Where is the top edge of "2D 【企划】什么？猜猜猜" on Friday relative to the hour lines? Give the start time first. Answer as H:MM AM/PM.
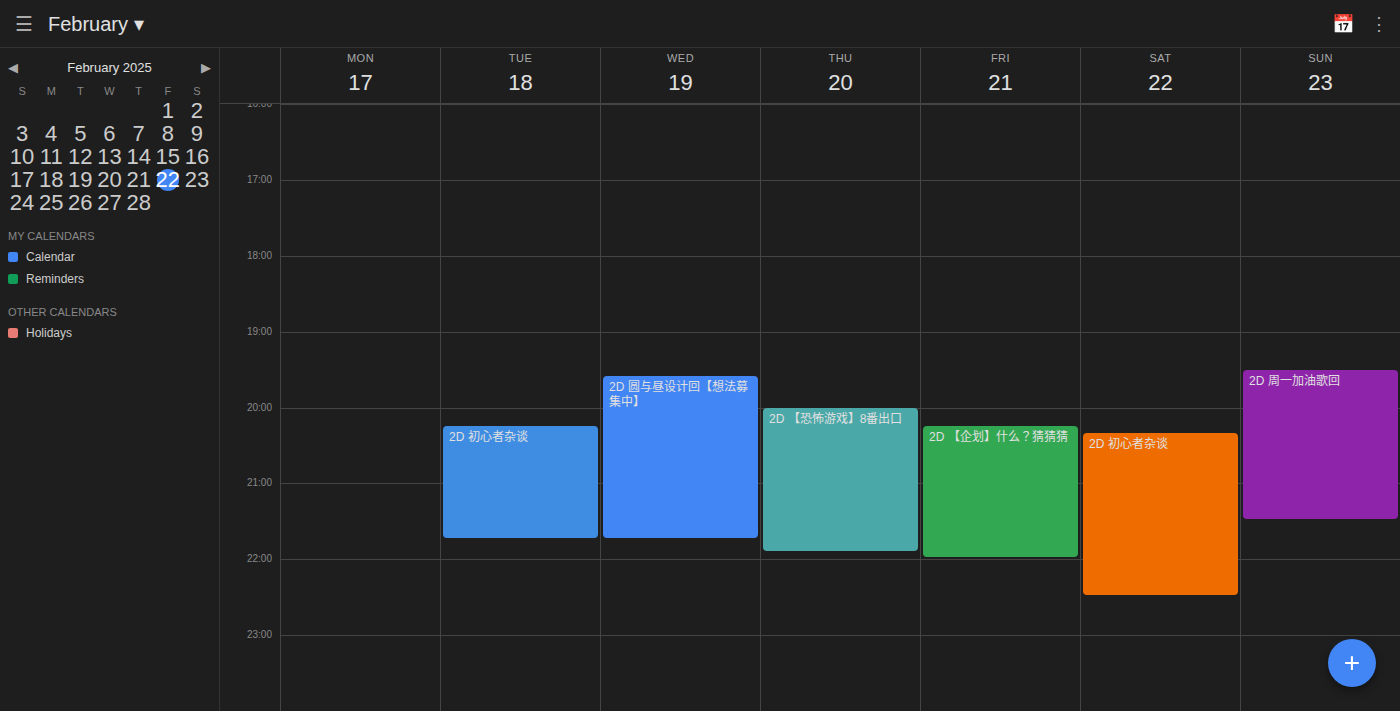
8:15 PM -- neither: a quarter of the way from the 8 PM line to the 9 PM line.